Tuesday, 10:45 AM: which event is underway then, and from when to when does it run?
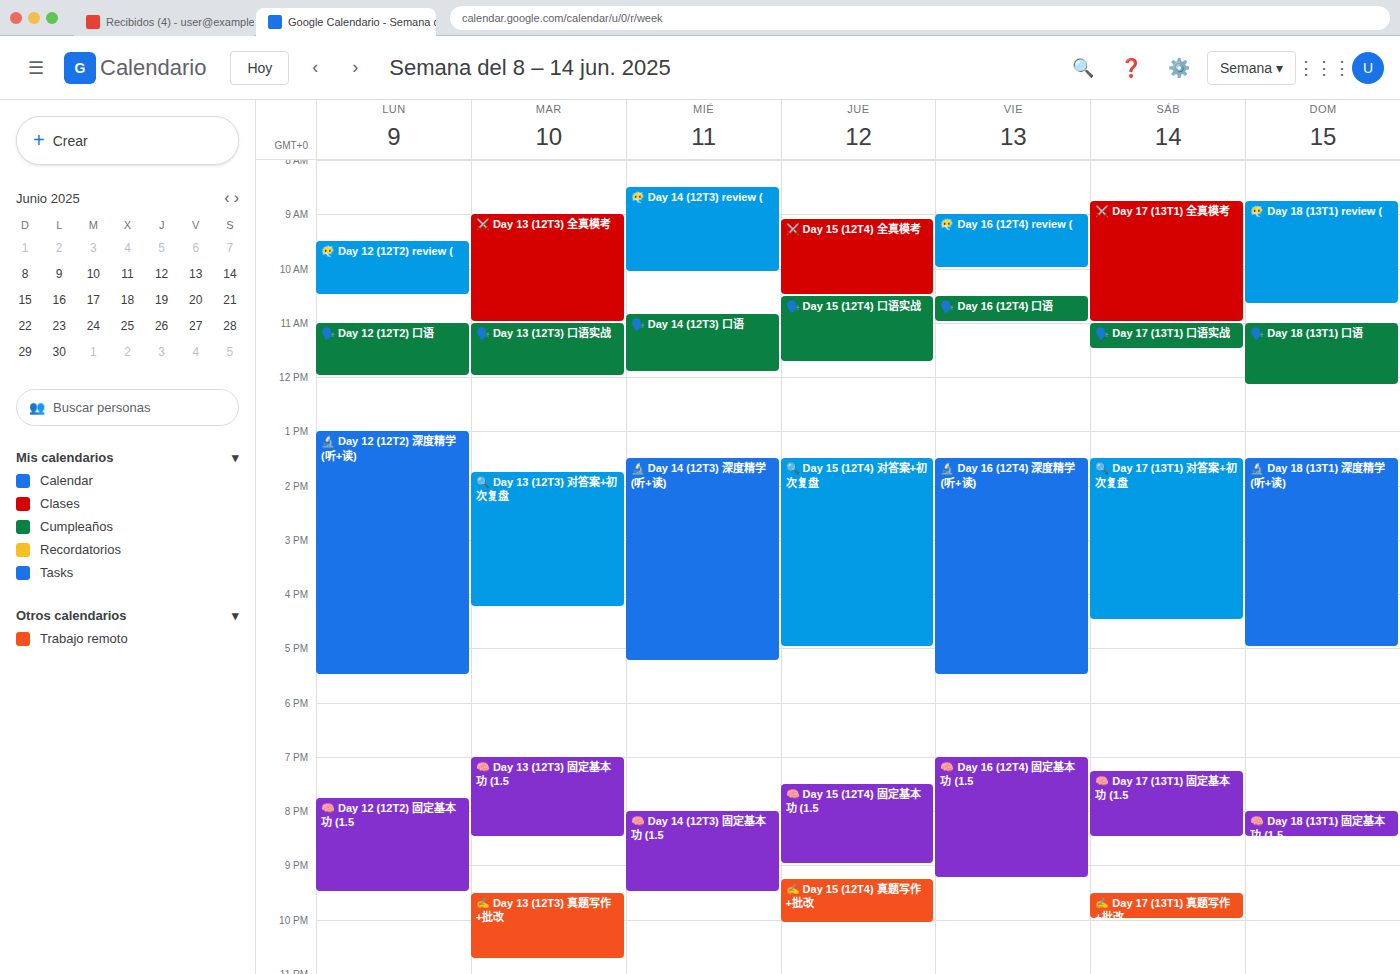
"⚔️ Day 13 (12T3) 全真模考", 9:00 AM to 11:00 AM